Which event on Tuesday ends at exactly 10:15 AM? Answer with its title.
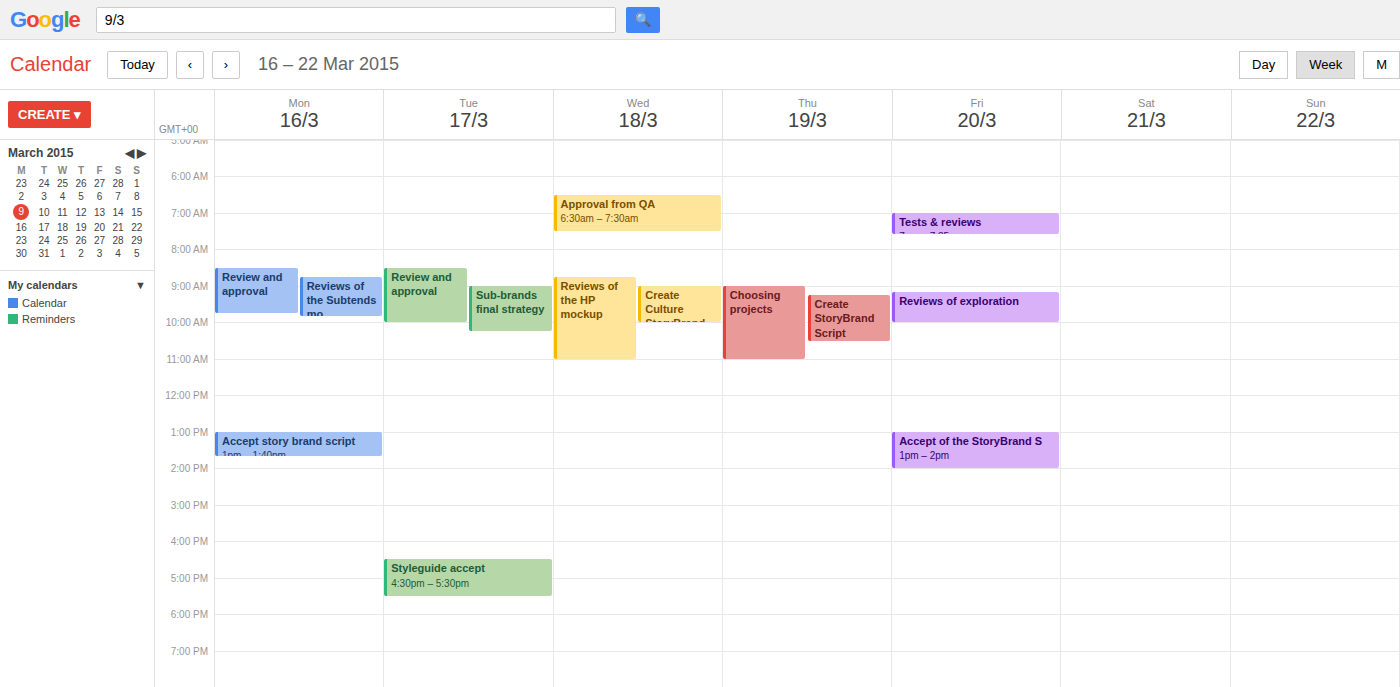
"Sub-brands final strategy"